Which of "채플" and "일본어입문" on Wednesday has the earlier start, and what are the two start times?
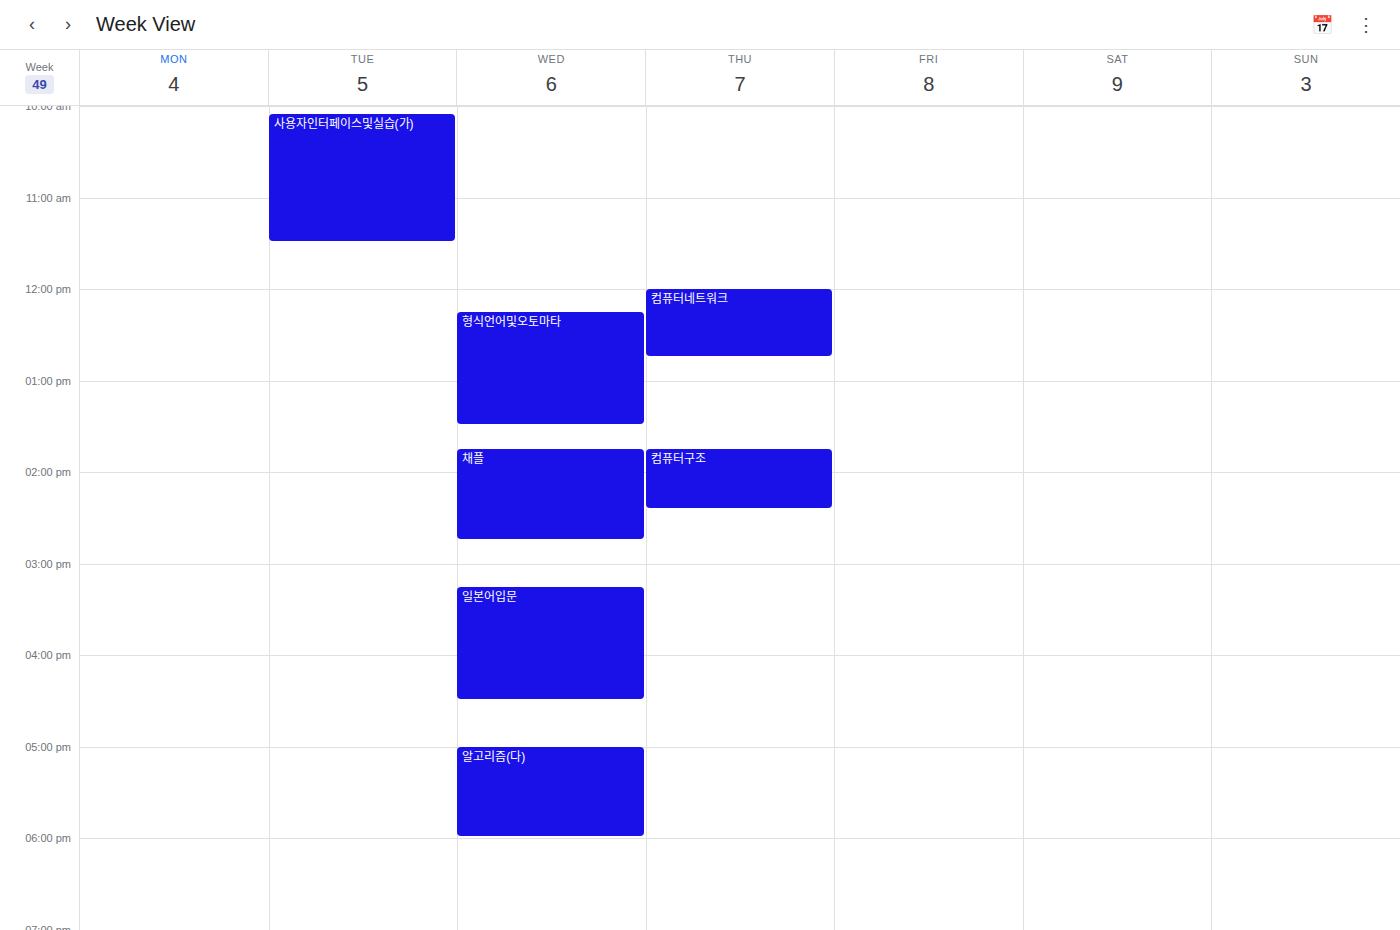
"채플" 1:45 PM; "일본어입문" 3:15 PM.